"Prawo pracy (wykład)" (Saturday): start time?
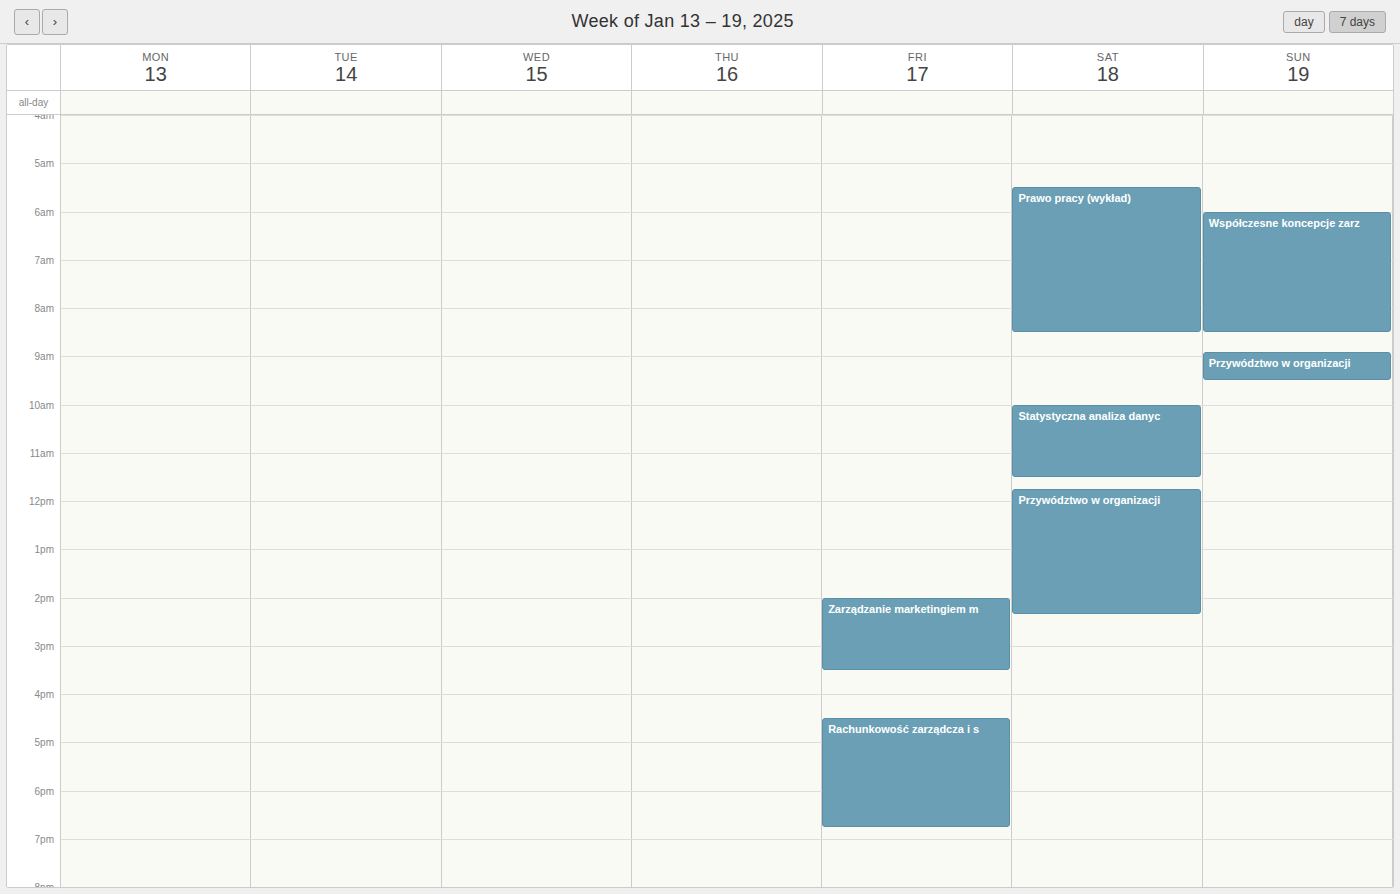
5:30 AM